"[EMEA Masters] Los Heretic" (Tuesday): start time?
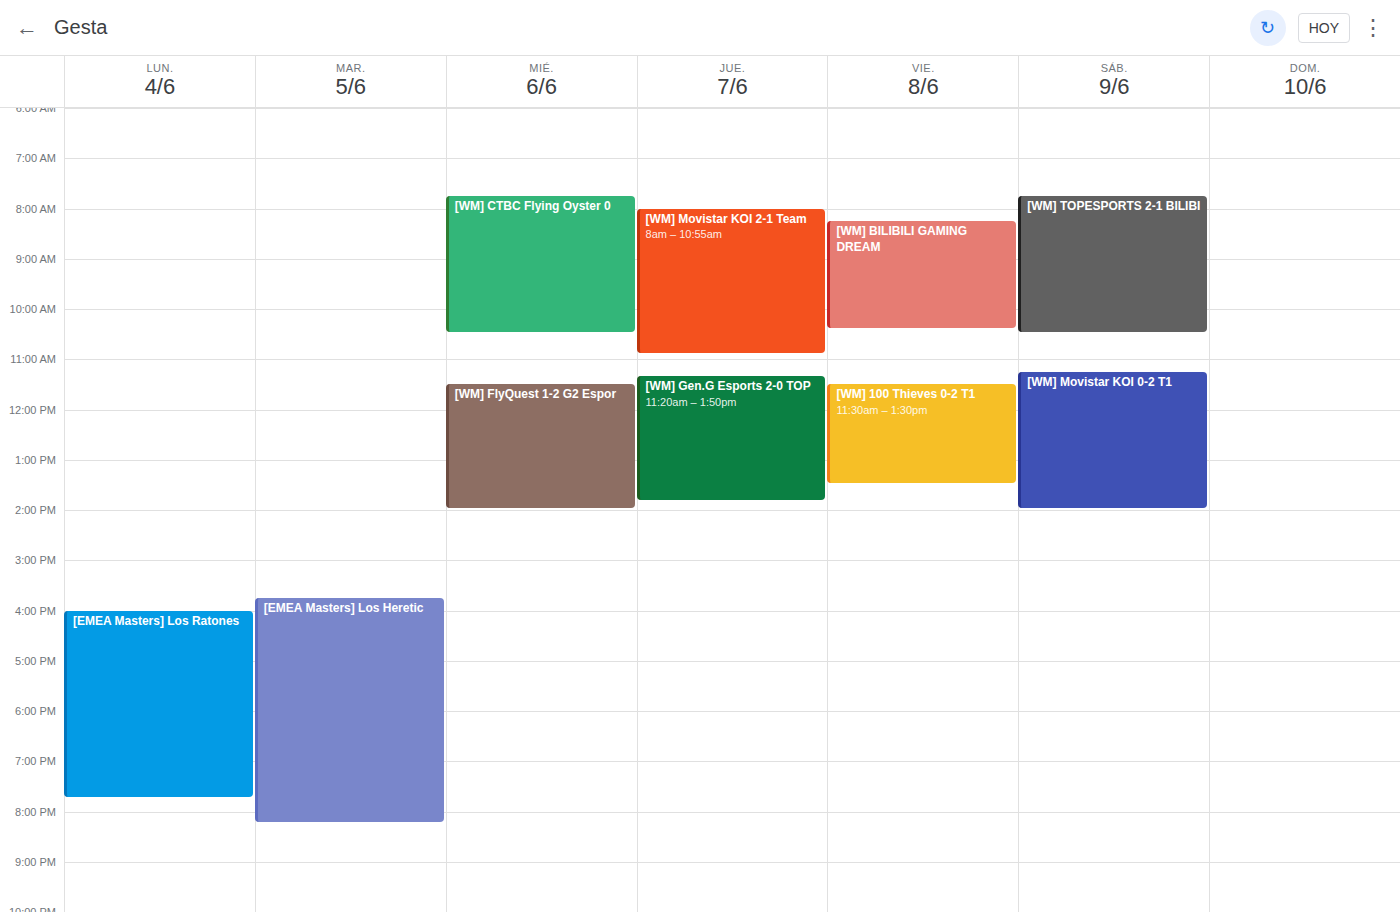
15:45